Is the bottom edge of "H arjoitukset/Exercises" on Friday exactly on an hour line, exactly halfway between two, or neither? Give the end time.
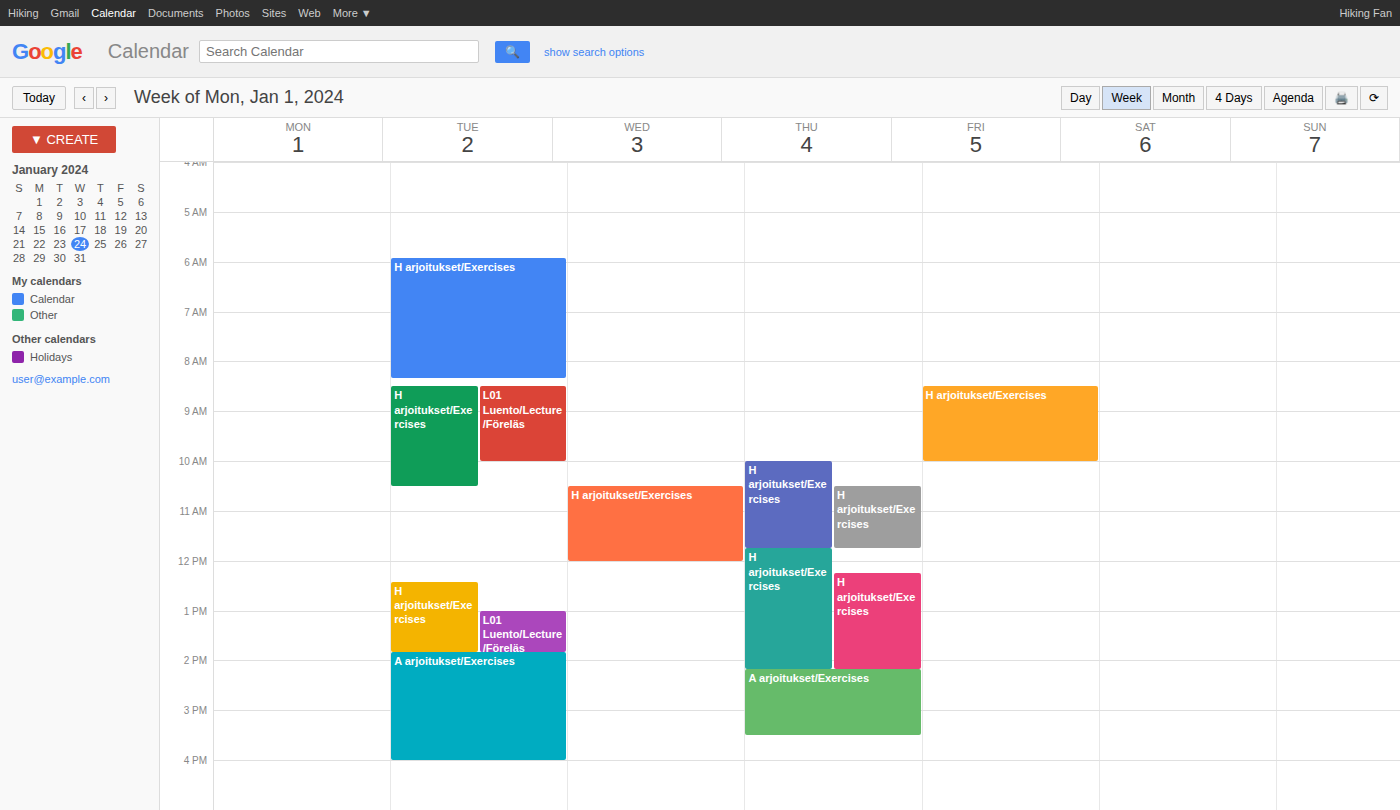
10:00 AM -- exactly on the 10 AM line.